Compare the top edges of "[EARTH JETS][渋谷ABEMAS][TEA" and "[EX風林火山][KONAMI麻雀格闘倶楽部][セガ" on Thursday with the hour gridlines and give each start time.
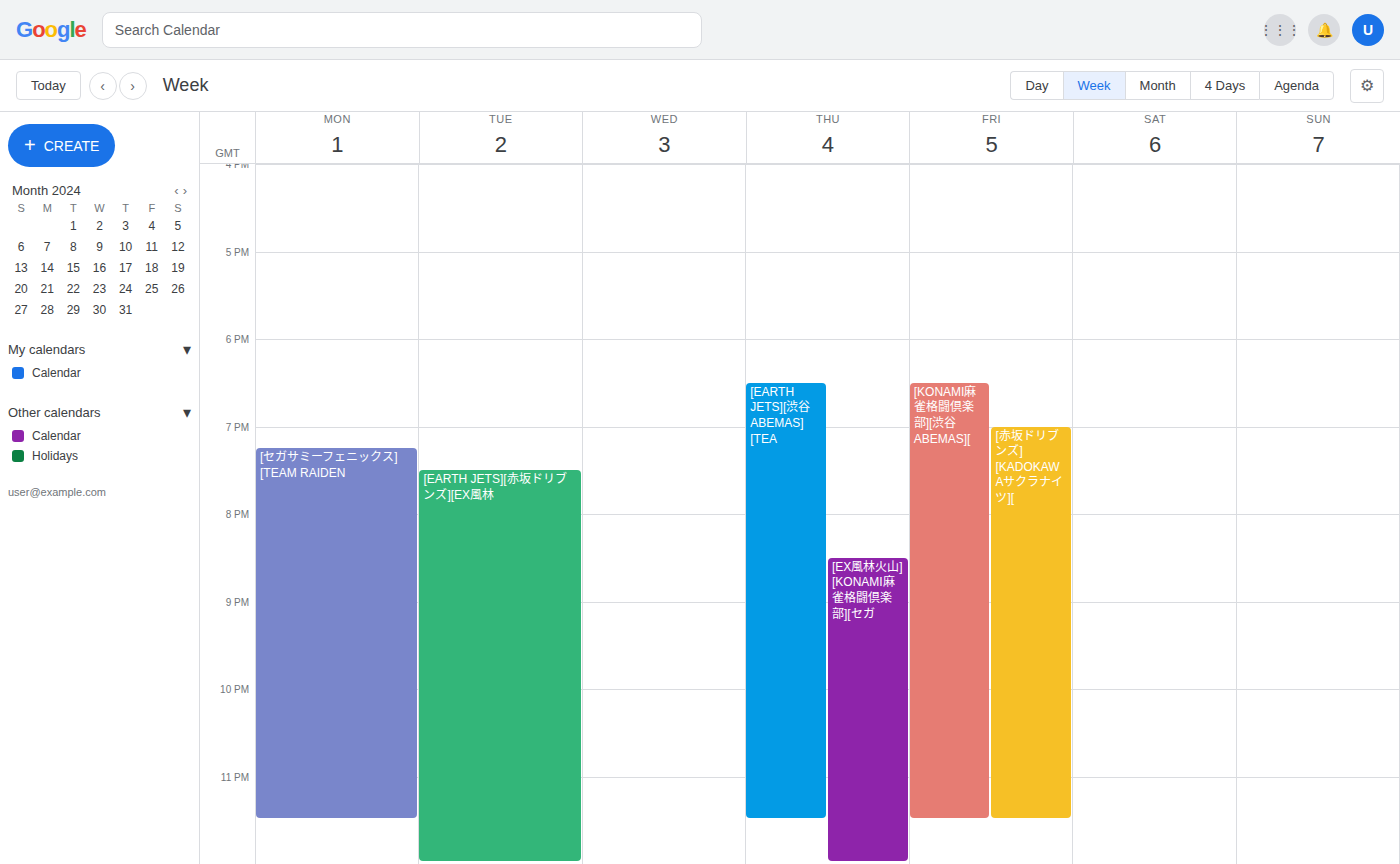
"[EARTH JETS][渋谷ABEMAS][TEA": 18:30, halfway between the 18:00 and 19:00 lines. "[EX風林火山][KONAMI麻雀格闘倶楽部][セガ": 20:30, halfway between the 20:00 and 21:00 lines.